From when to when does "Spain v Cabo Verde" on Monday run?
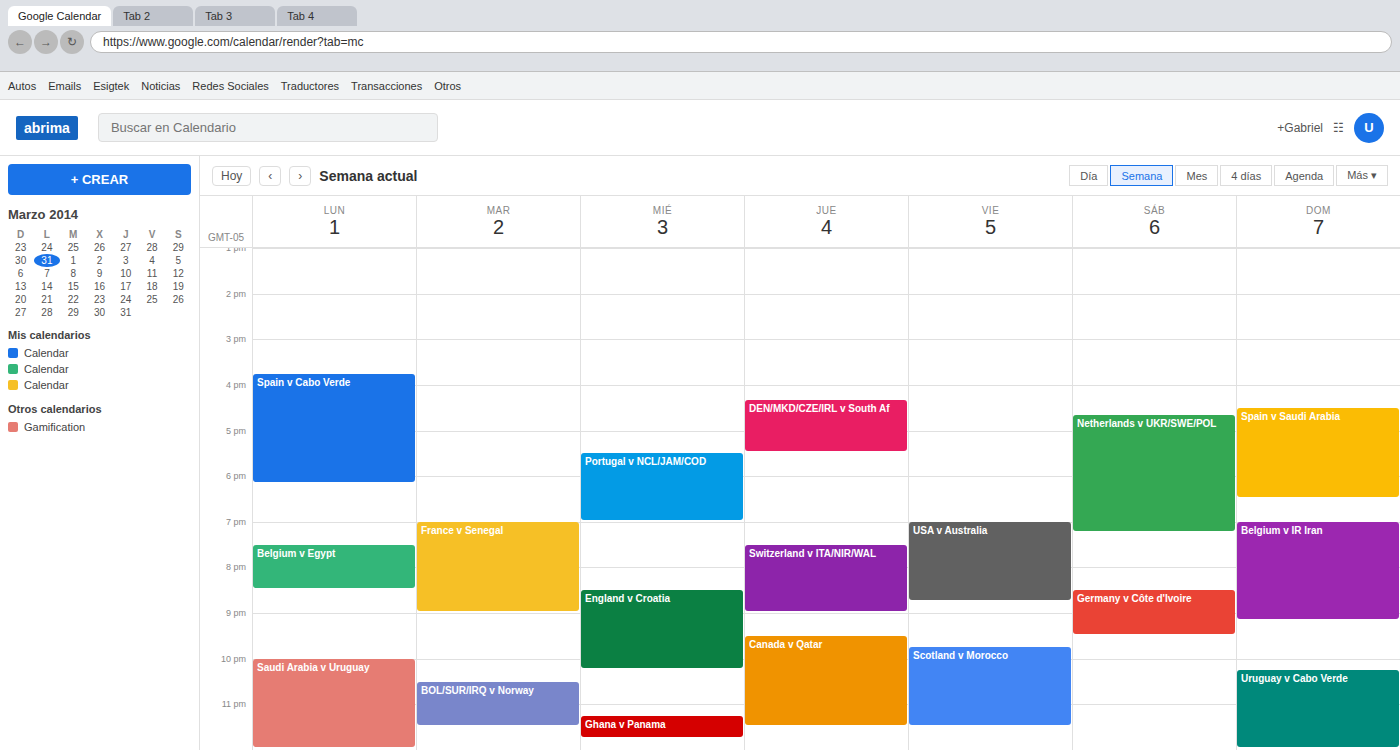
3:45 PM to 6:10 PM